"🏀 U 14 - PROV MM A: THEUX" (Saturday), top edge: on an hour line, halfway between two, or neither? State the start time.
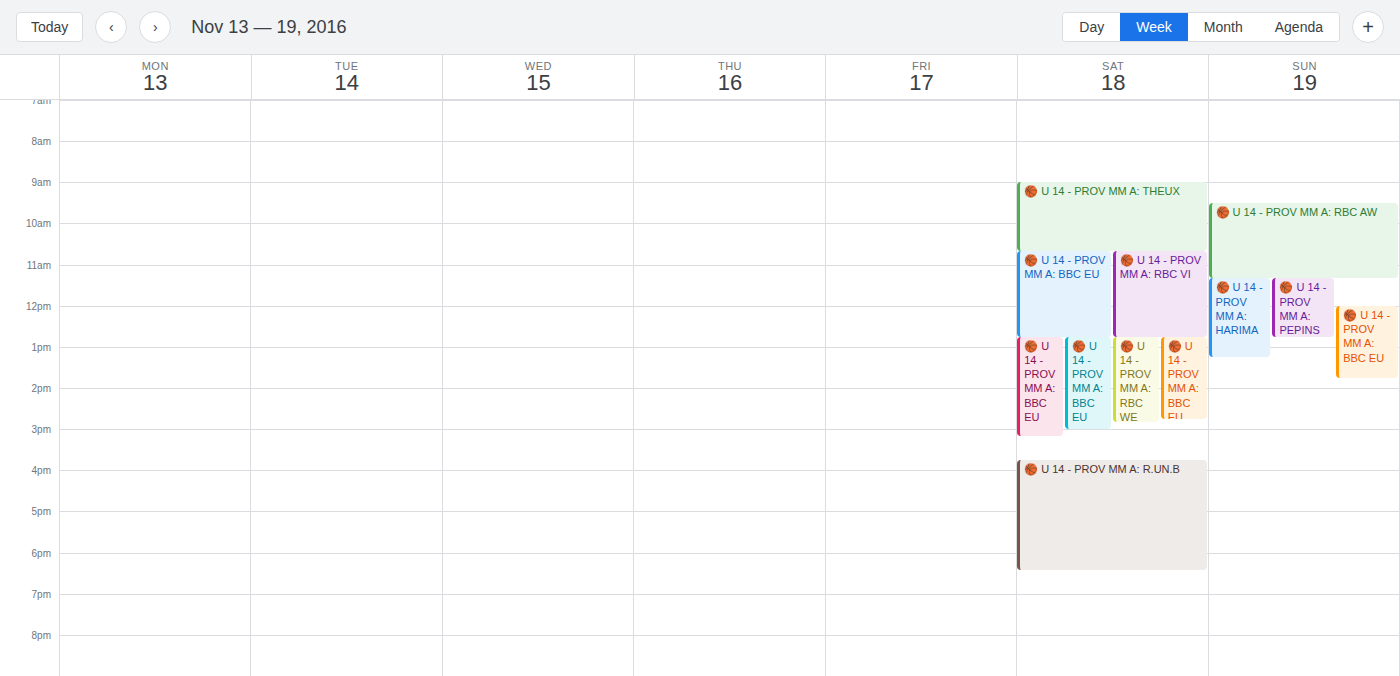
9:00 AM -- exactly on the 9 AM line.